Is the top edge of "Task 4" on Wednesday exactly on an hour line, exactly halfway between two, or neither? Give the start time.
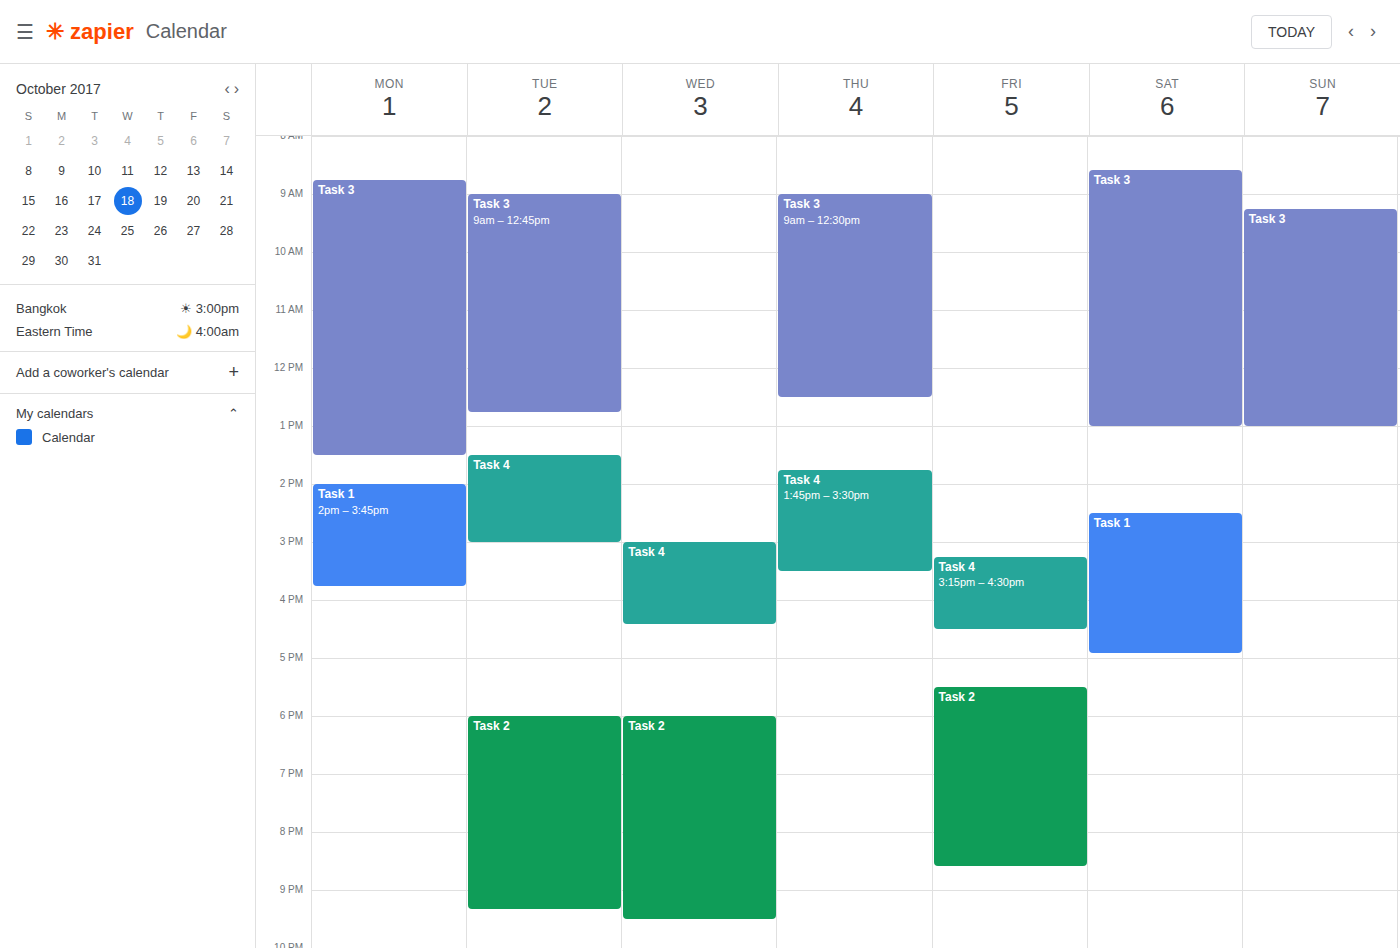
3:00 PM -- exactly on the 3 PM line.